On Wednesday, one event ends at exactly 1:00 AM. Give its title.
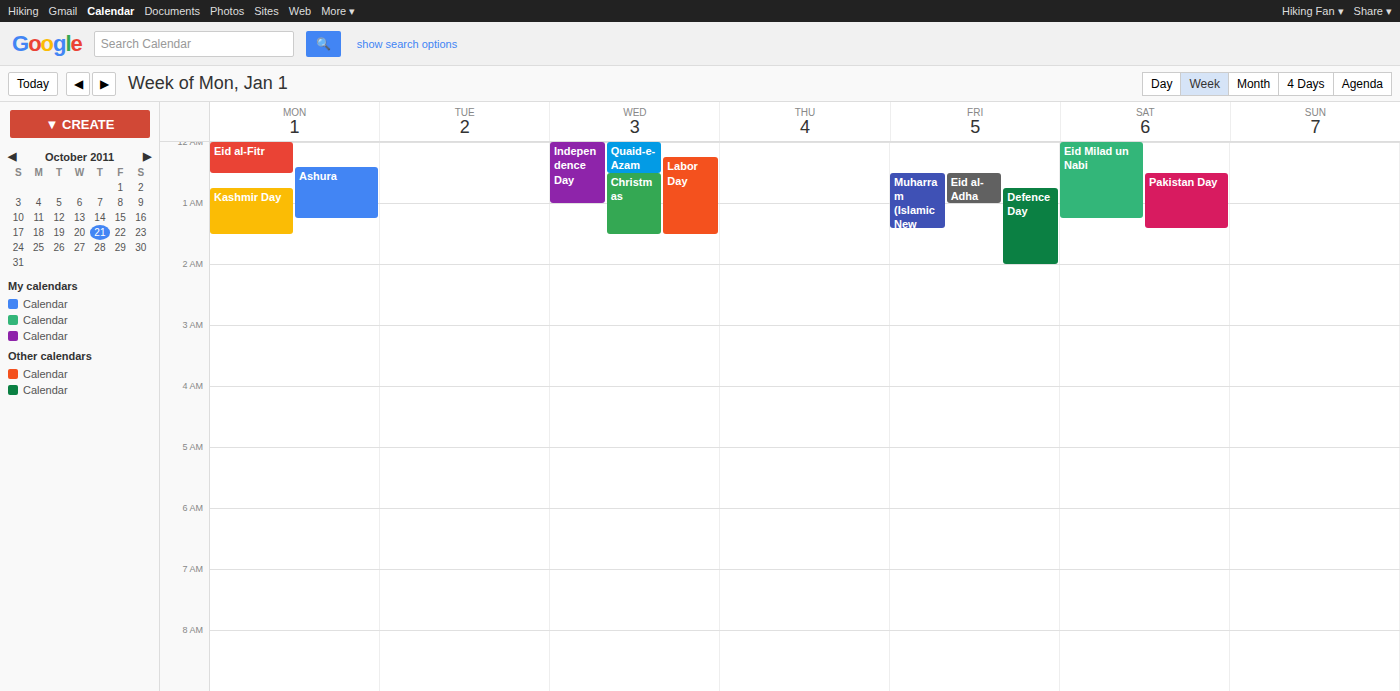
"Independence Day"